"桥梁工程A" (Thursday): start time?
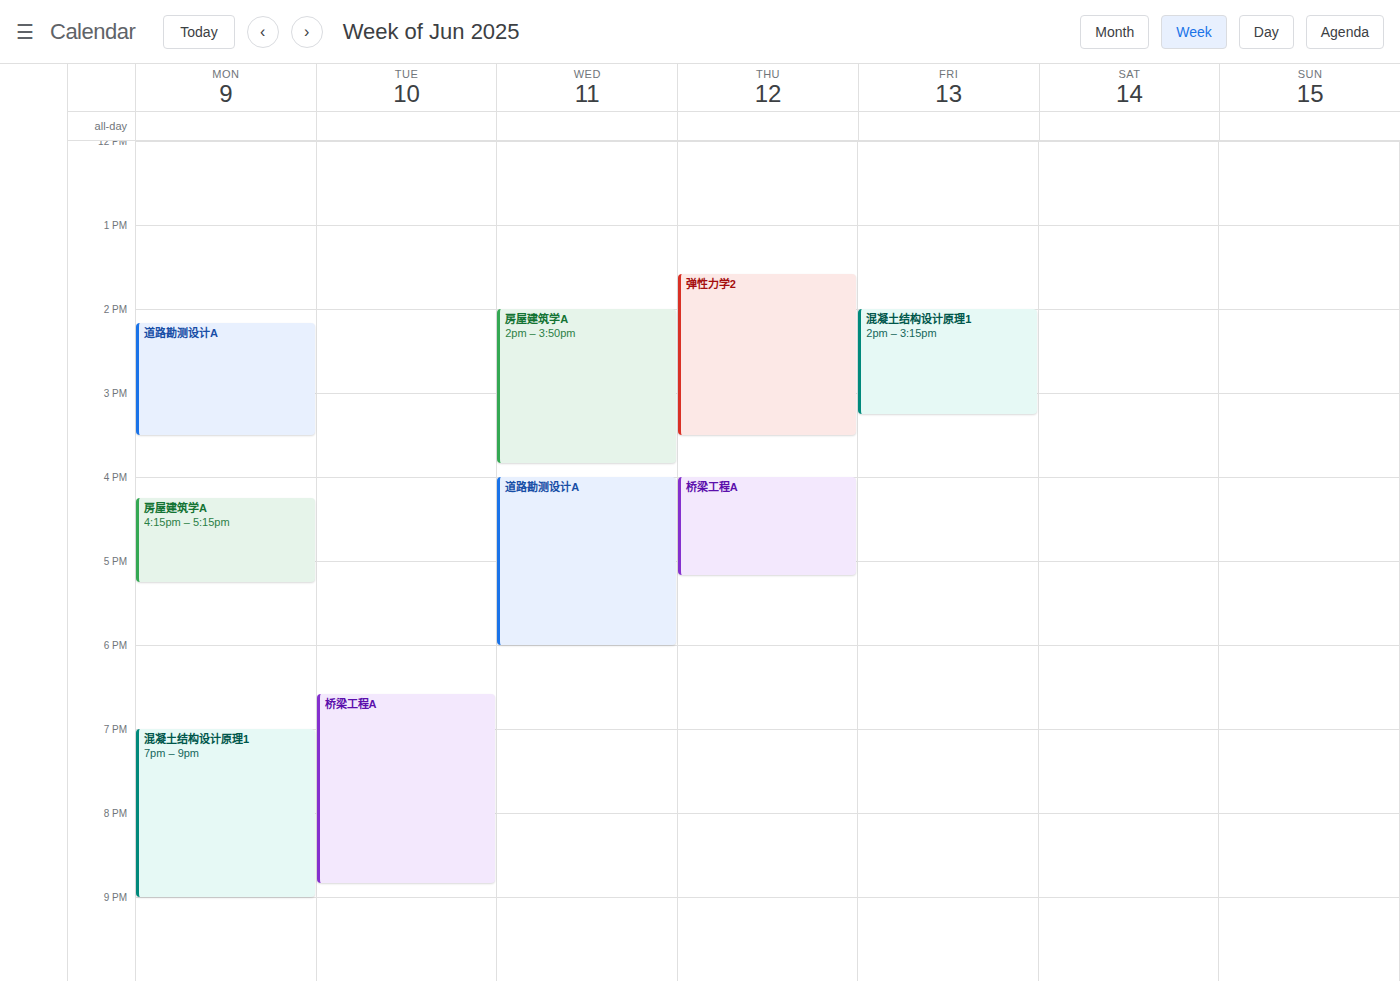
4:00 PM